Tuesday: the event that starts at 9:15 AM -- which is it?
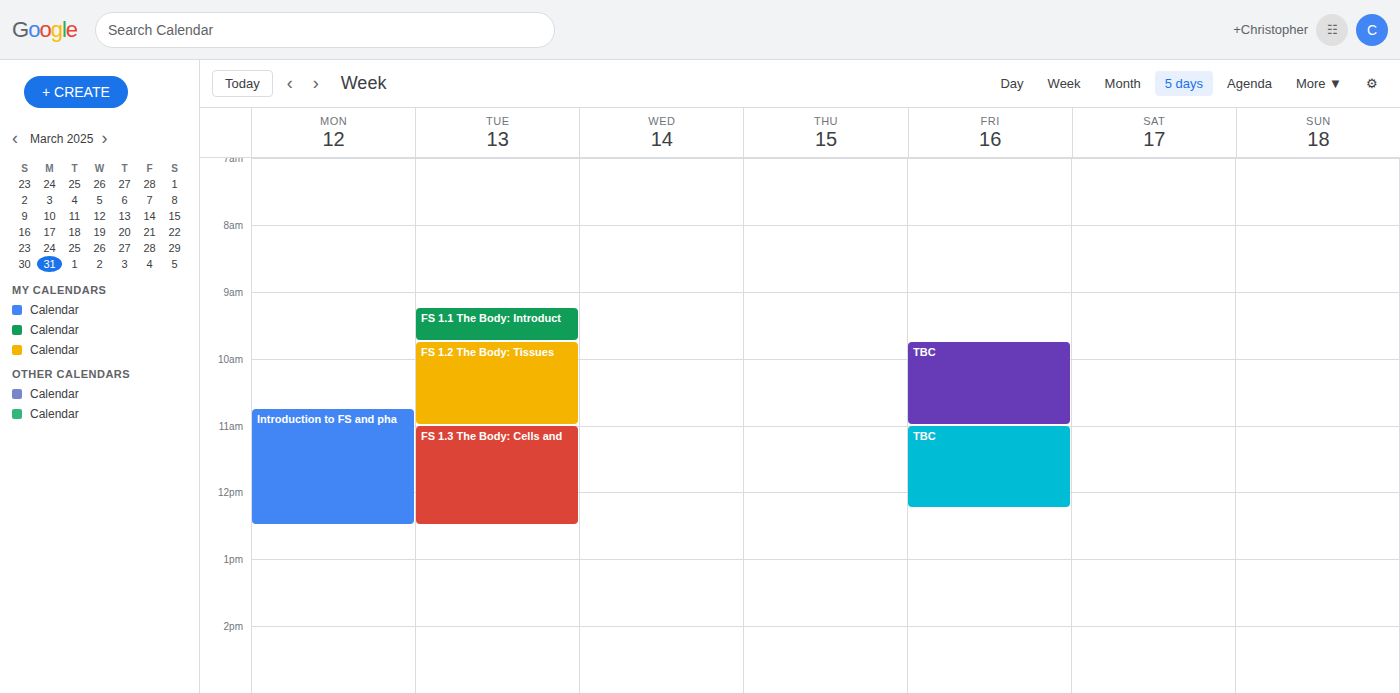
"FS 1.1 The Body: Introduct"